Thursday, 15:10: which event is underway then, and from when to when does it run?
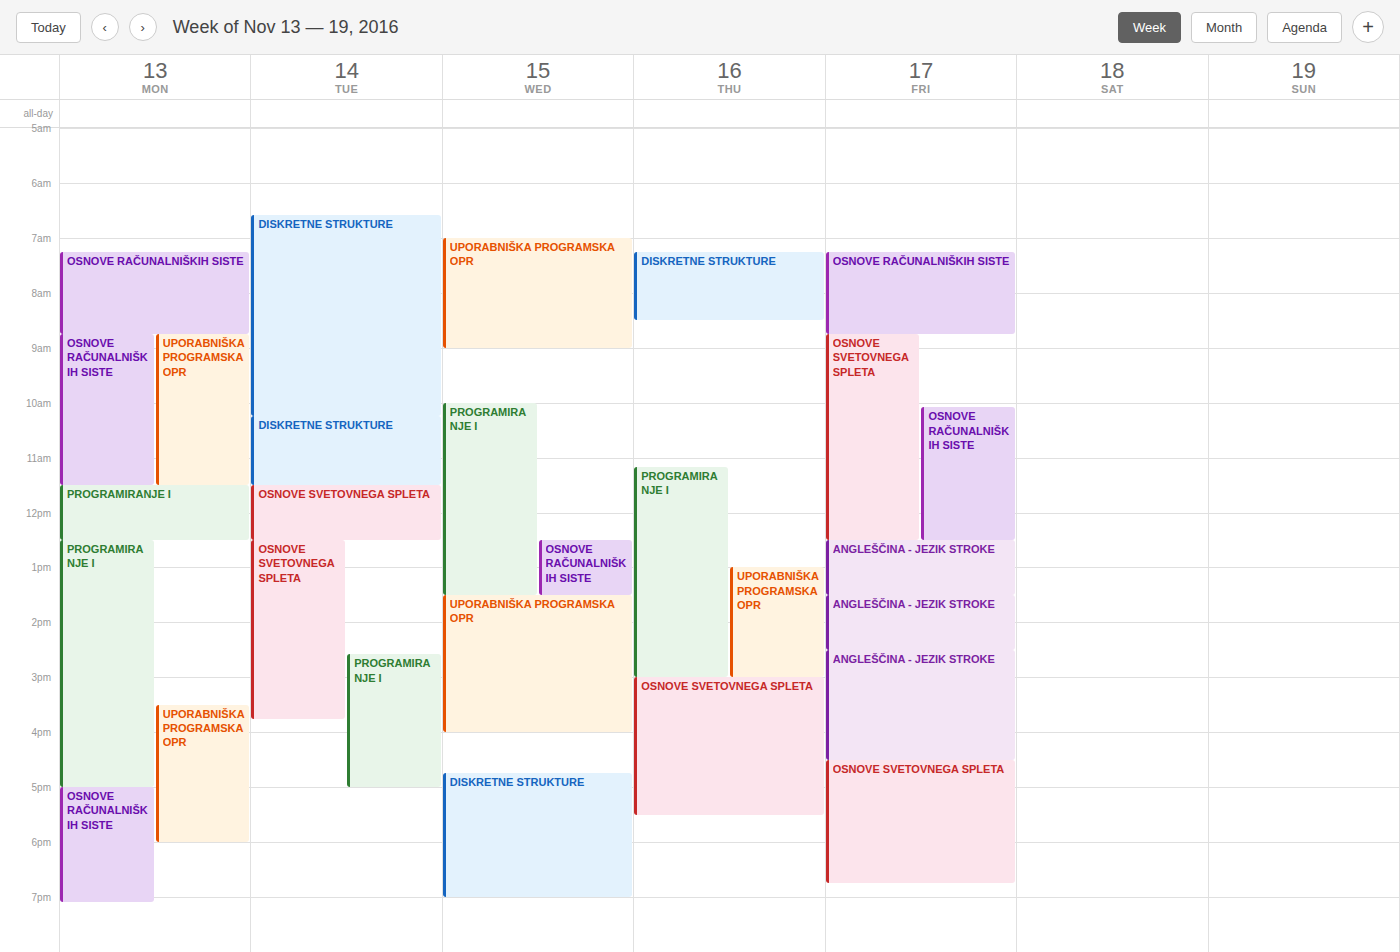
"OSNOVE SVETOVNEGA SPLETA", 15:00 to 17:30